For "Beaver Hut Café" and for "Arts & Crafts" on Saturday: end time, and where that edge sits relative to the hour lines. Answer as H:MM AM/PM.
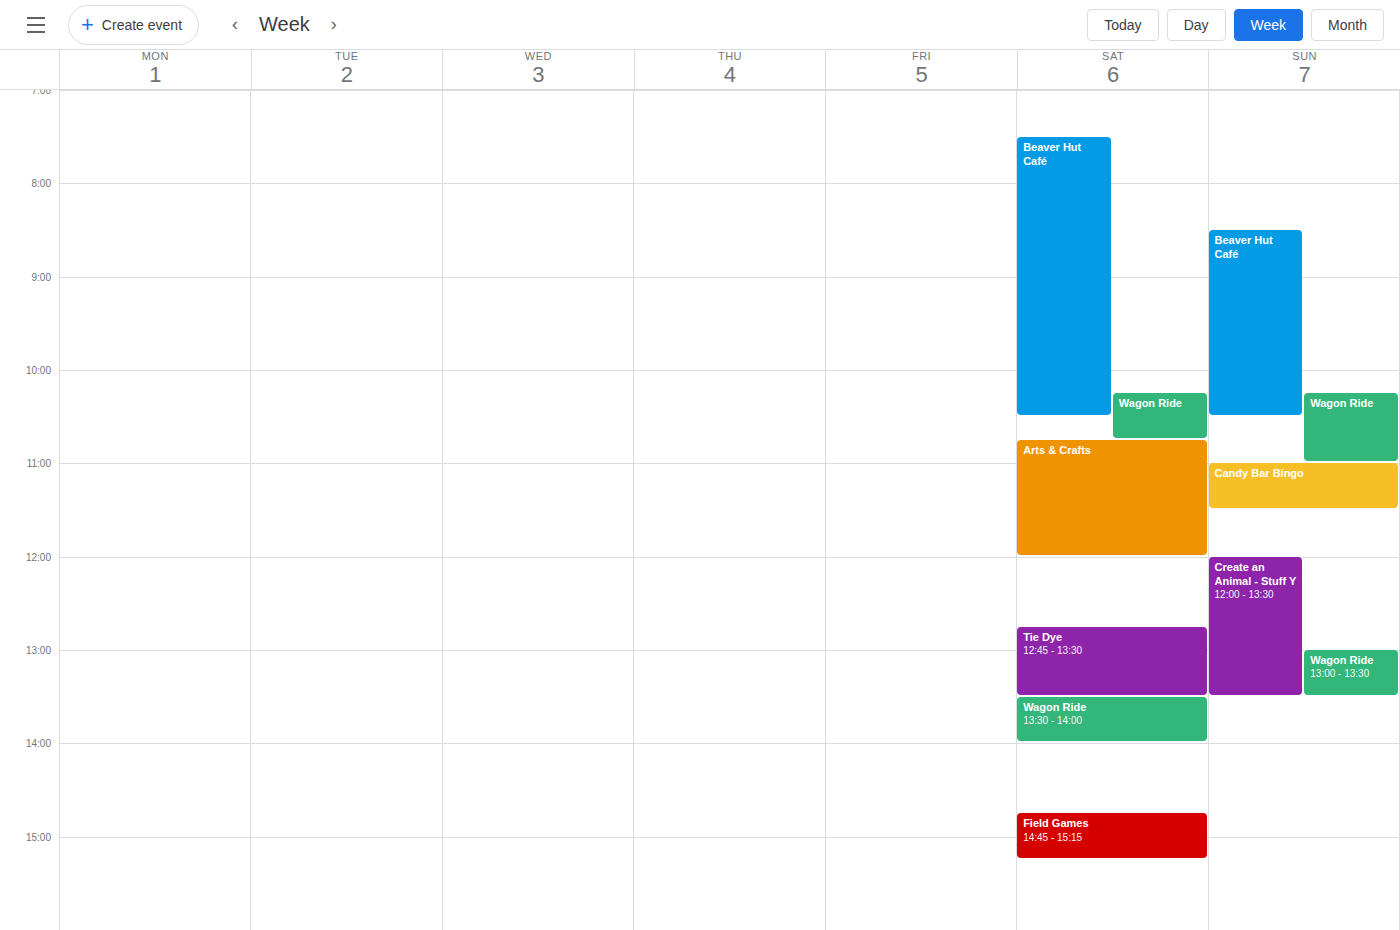
"Beaver Hut Café": 10:30 AM, halfway between the 10 AM and 11 AM lines. "Arts & Crafts": 12:00 PM, exactly on the 12 PM line.